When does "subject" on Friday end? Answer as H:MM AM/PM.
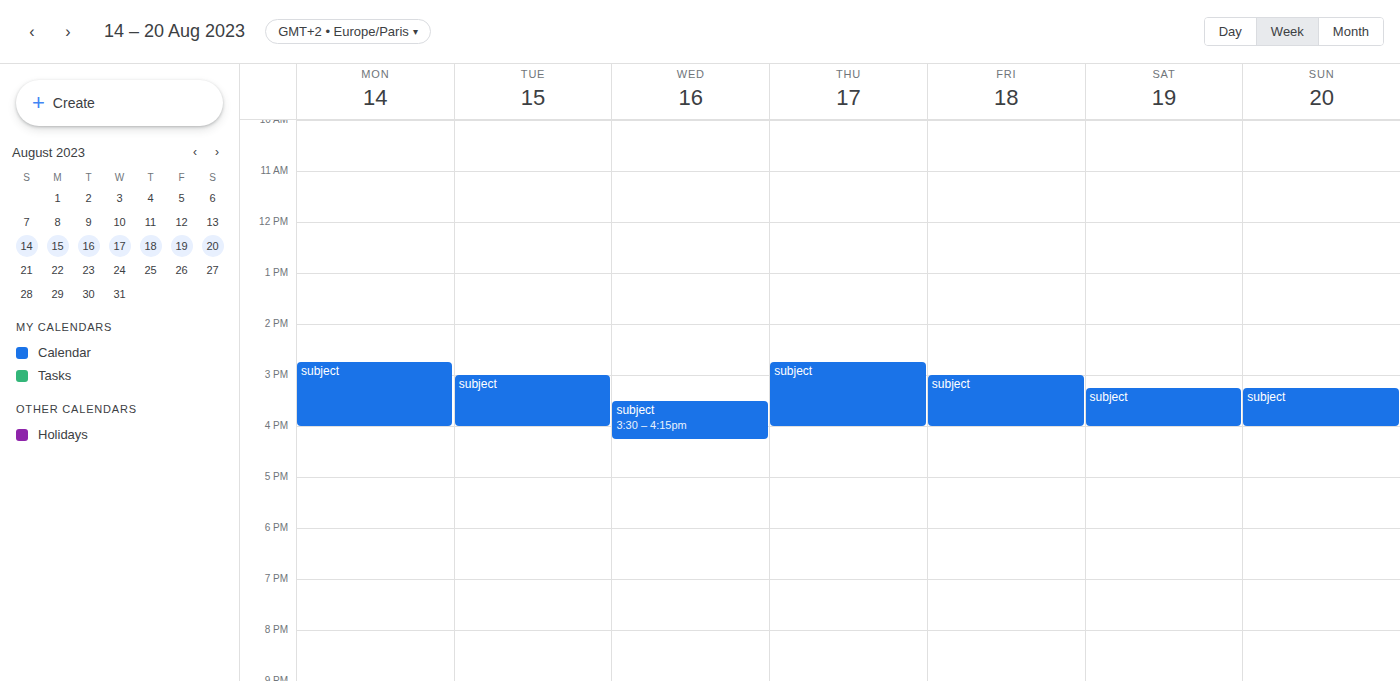
4:00 PM